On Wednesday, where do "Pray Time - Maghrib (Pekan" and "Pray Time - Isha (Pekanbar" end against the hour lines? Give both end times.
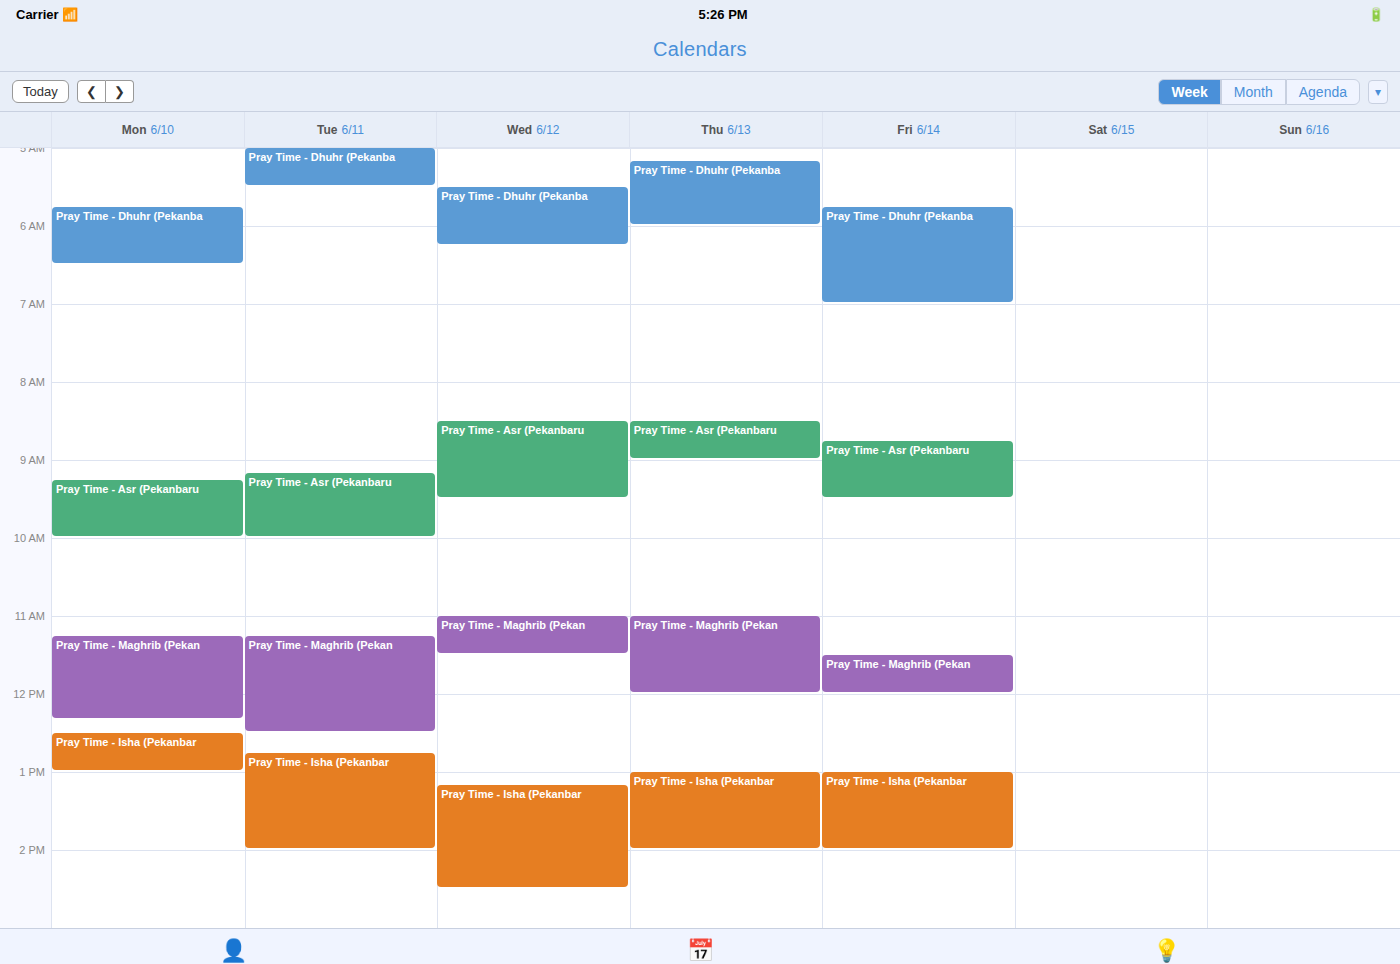
"Pray Time - Maghrib (Pekan": 11:30 AM, halfway between the 11 AM and 12 PM lines. "Pray Time - Isha (Pekanbar": 2:30 PM, halfway between the 2 PM and 3 PM lines.